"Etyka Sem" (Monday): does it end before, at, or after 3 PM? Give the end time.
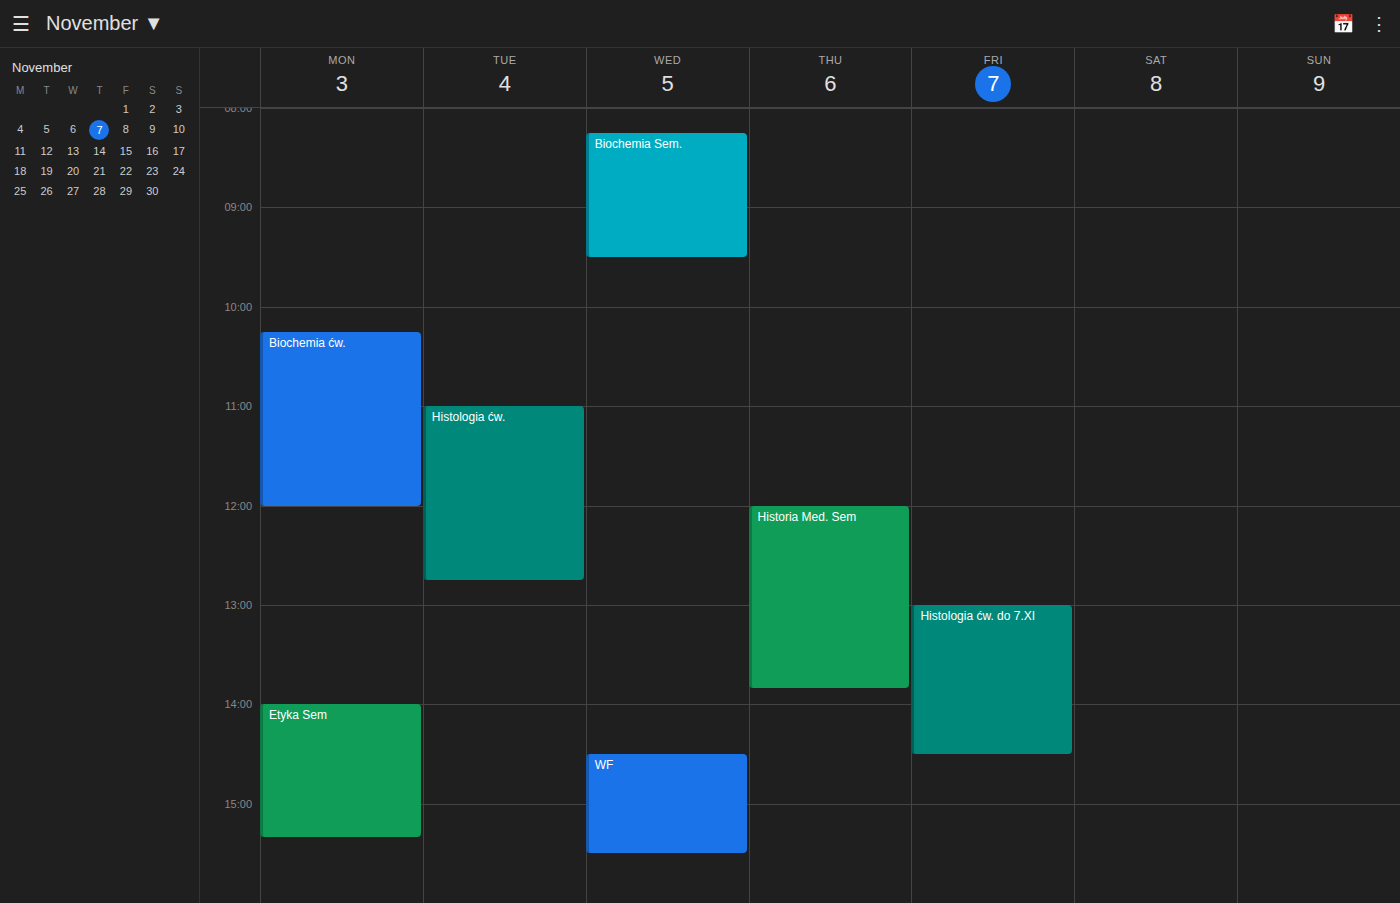
3:20 PM -- after 3 PM, 20 minutes below the 3 PM line.